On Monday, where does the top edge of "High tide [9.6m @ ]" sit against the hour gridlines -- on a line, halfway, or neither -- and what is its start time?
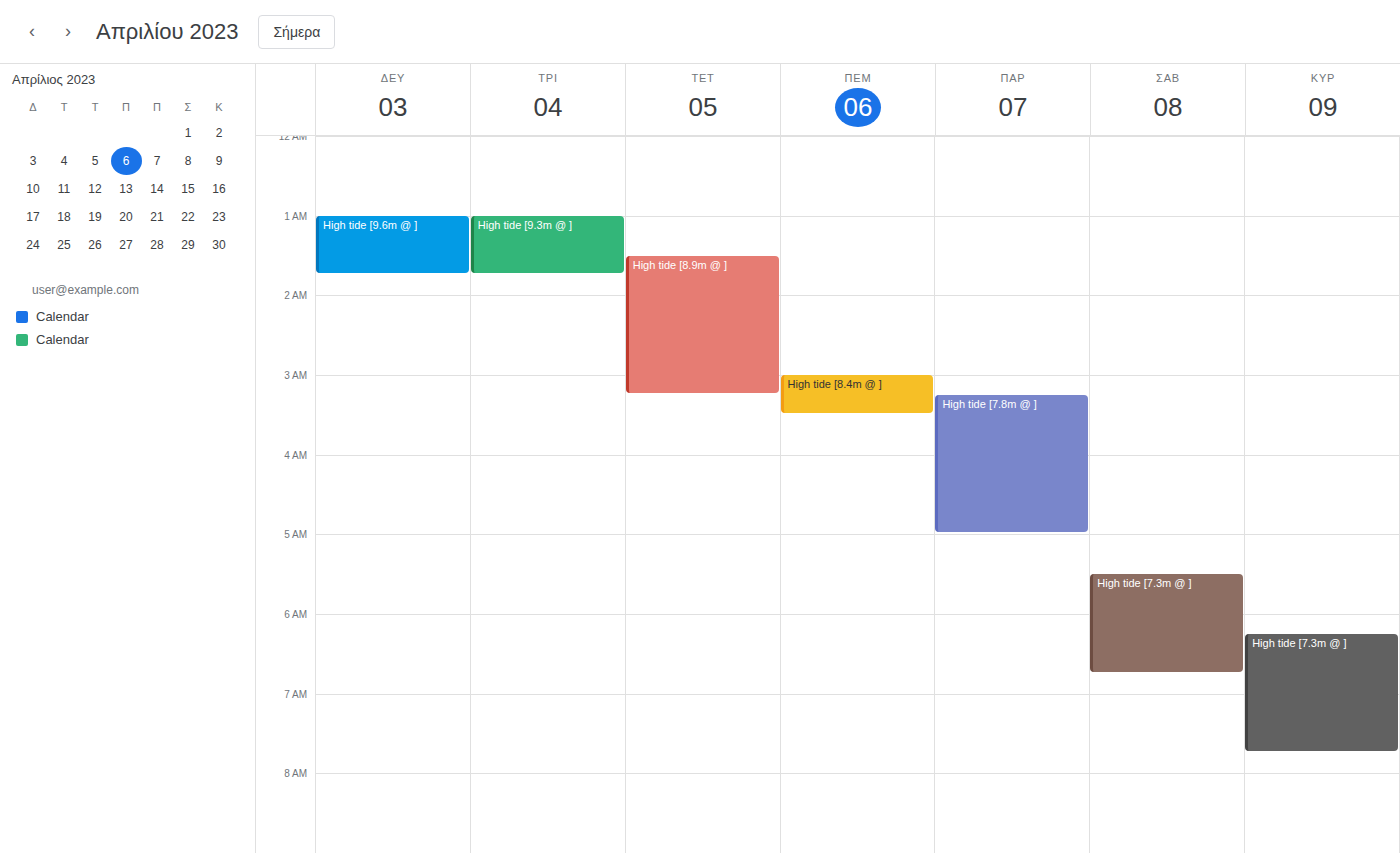
1:00 AM -- exactly on the 1 AM line.